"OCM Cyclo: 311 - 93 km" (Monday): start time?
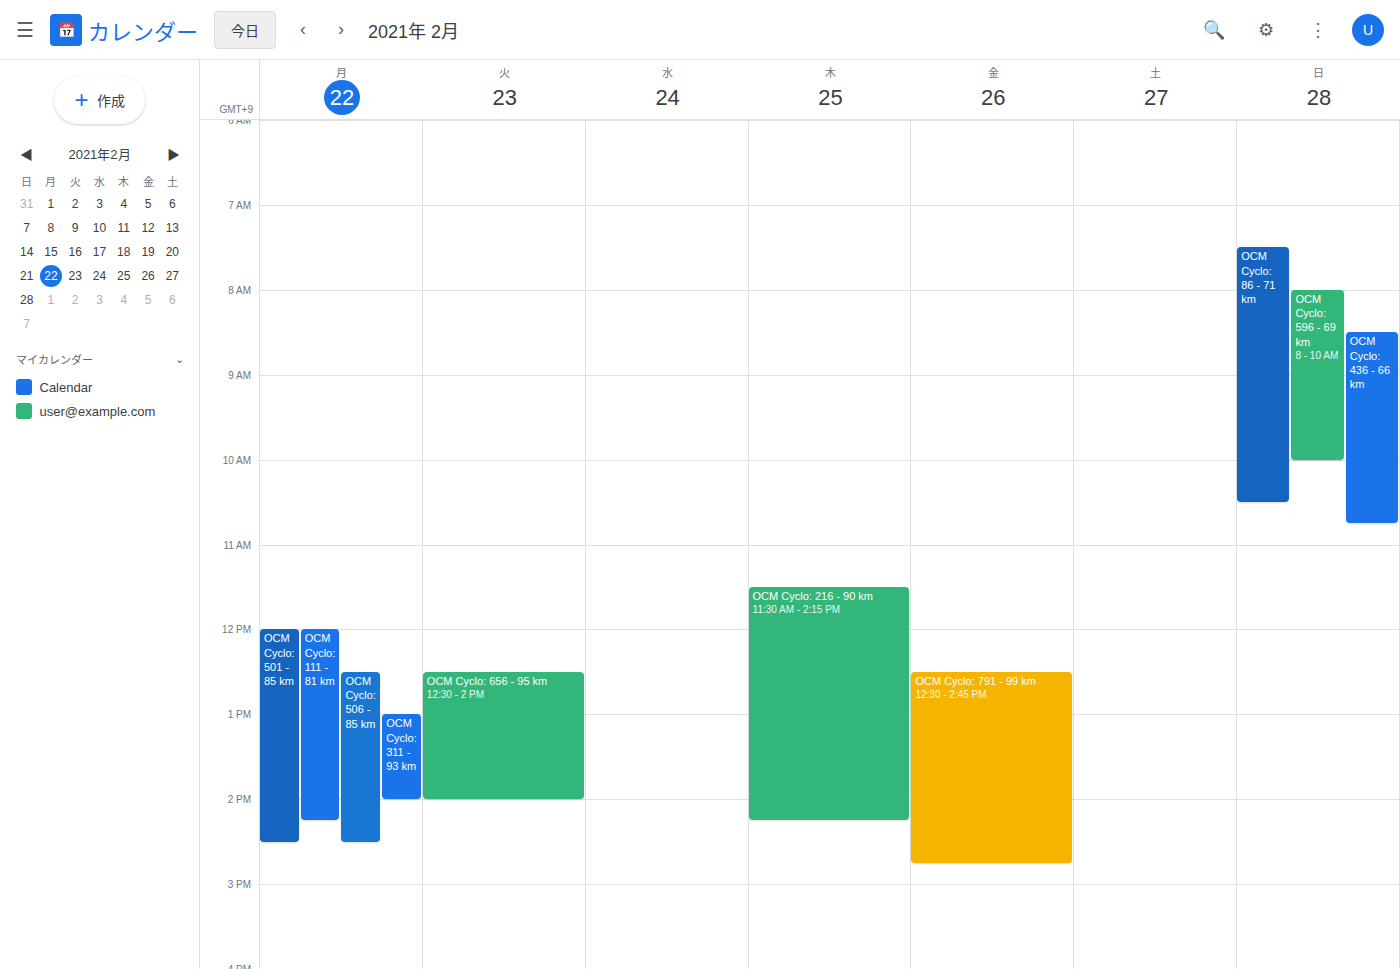
1:00 PM